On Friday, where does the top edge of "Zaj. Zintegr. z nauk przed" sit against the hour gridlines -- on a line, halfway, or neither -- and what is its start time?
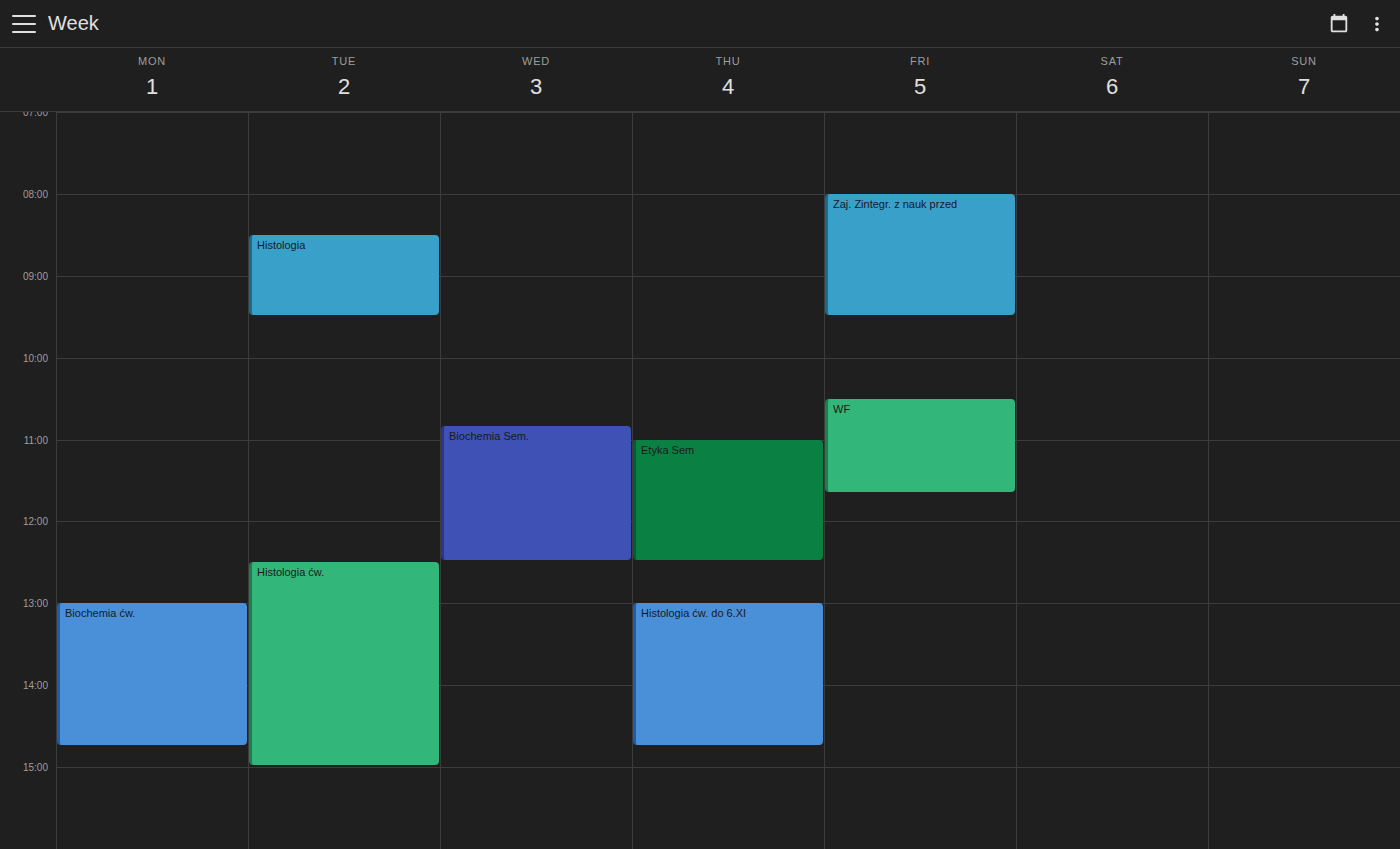
8:00 AM -- exactly on the 8 AM line.